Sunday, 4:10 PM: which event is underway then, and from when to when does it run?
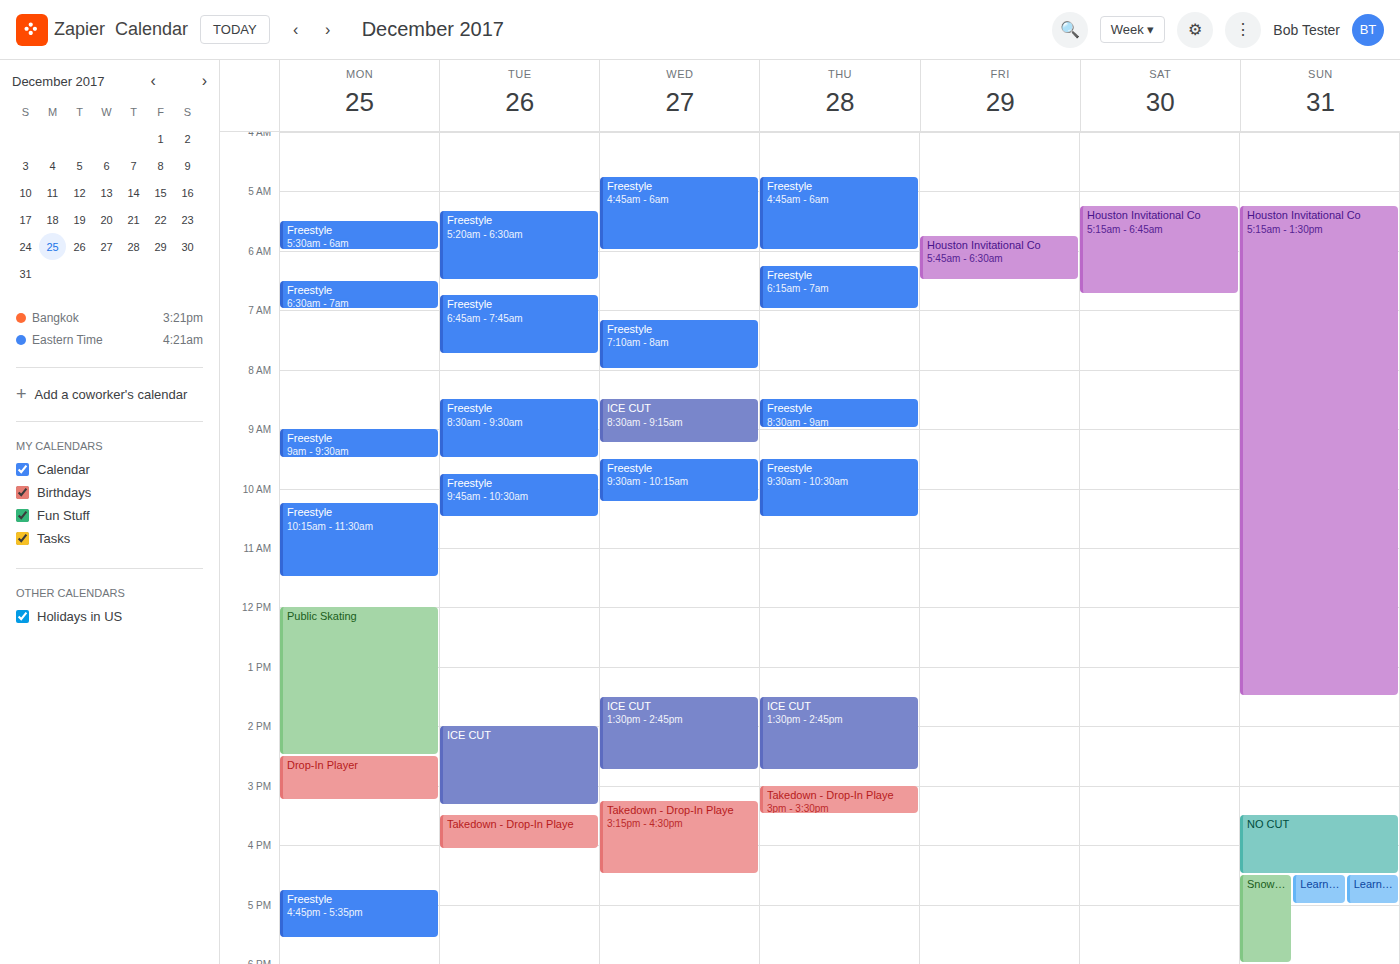
"NO CUT", 3:30 PM to 4:30 PM